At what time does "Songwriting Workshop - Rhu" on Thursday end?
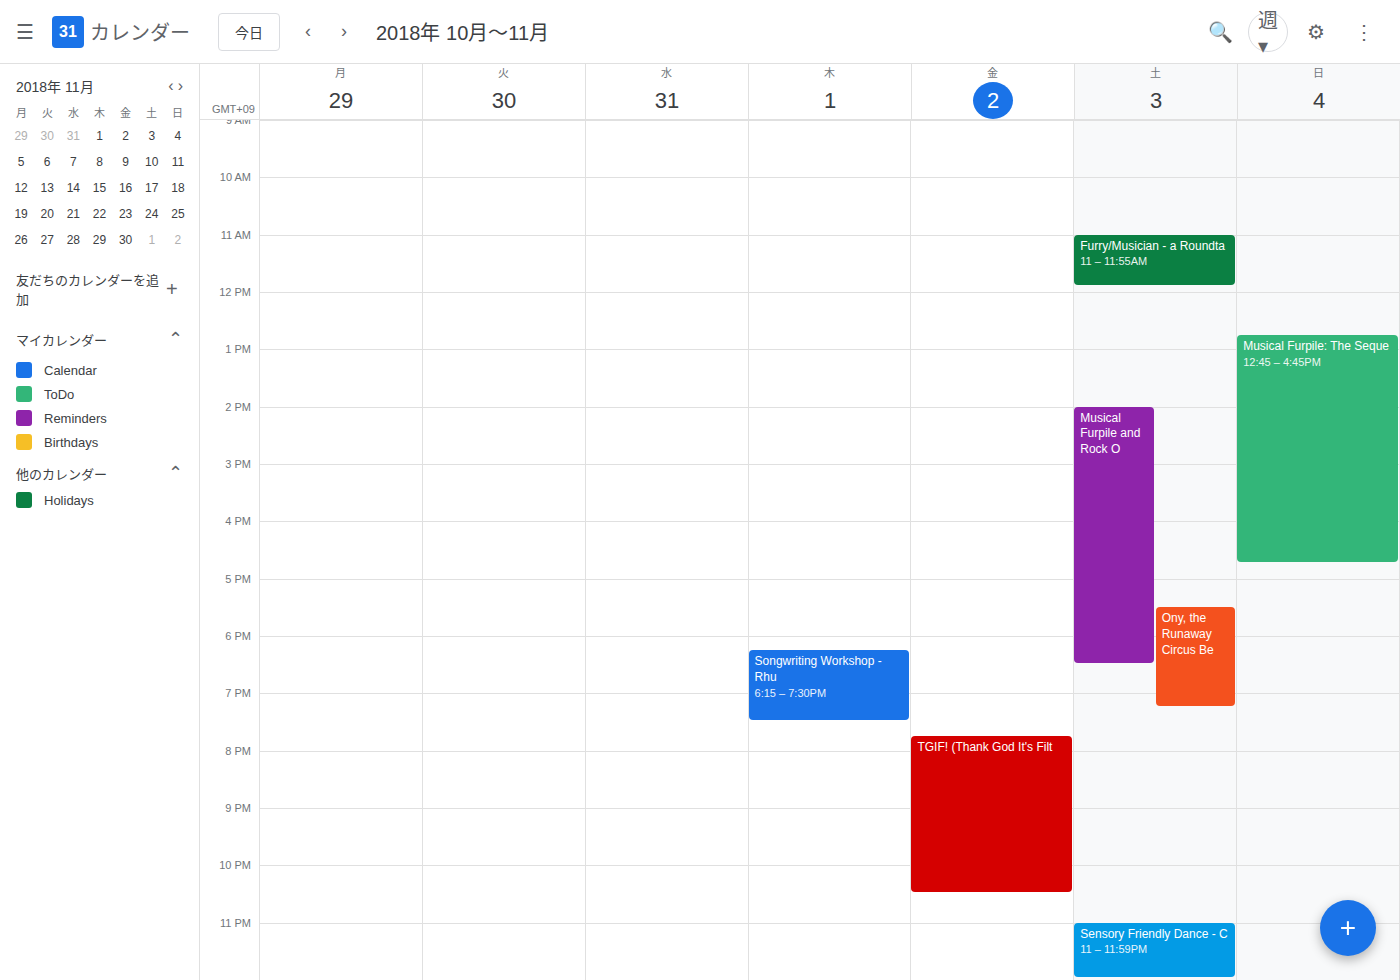
7:30 PM